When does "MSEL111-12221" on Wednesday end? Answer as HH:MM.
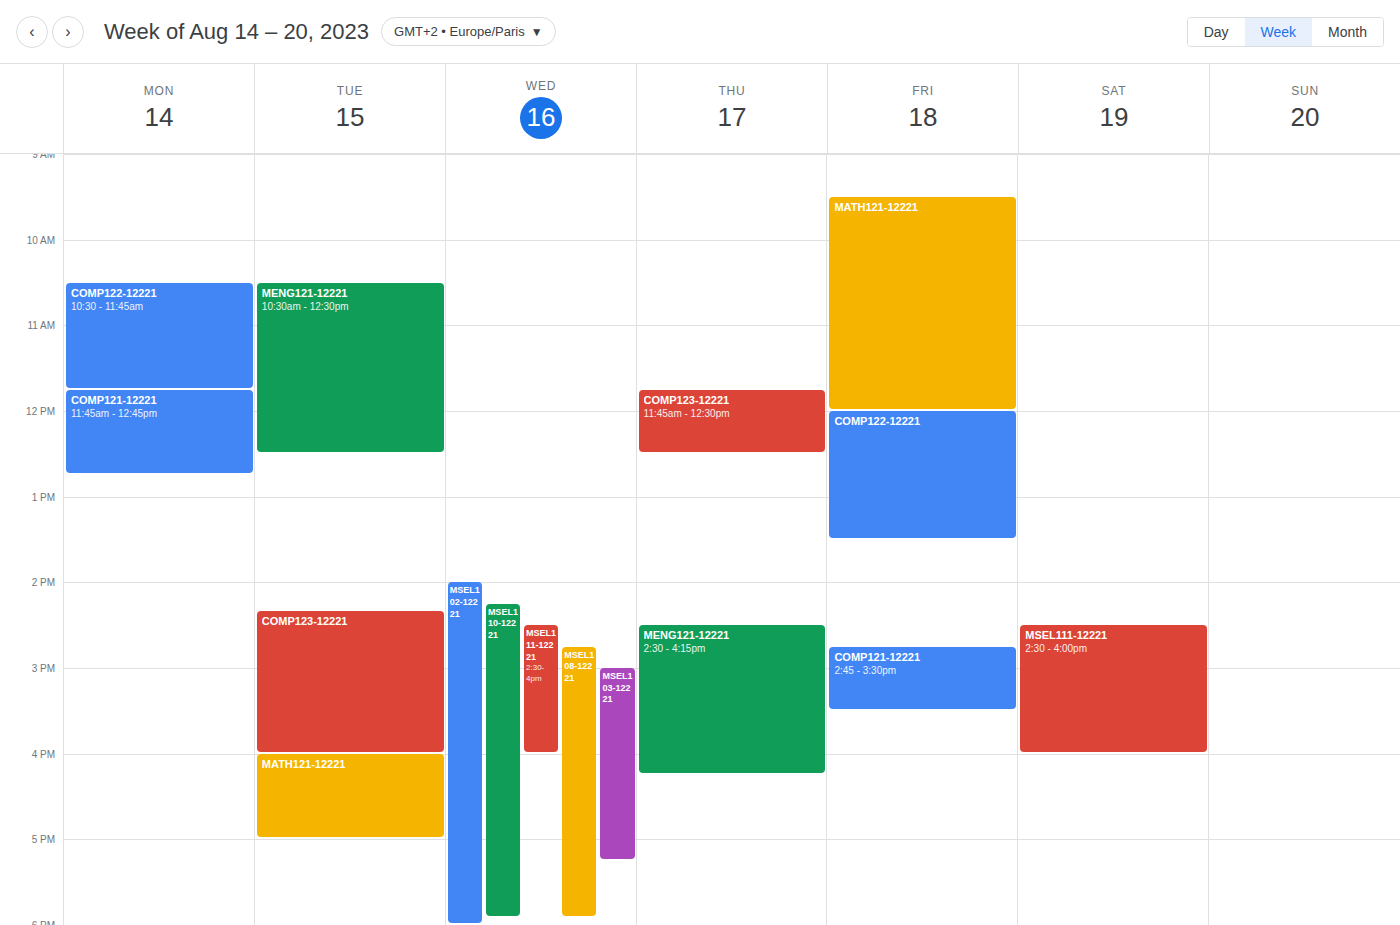
16:00